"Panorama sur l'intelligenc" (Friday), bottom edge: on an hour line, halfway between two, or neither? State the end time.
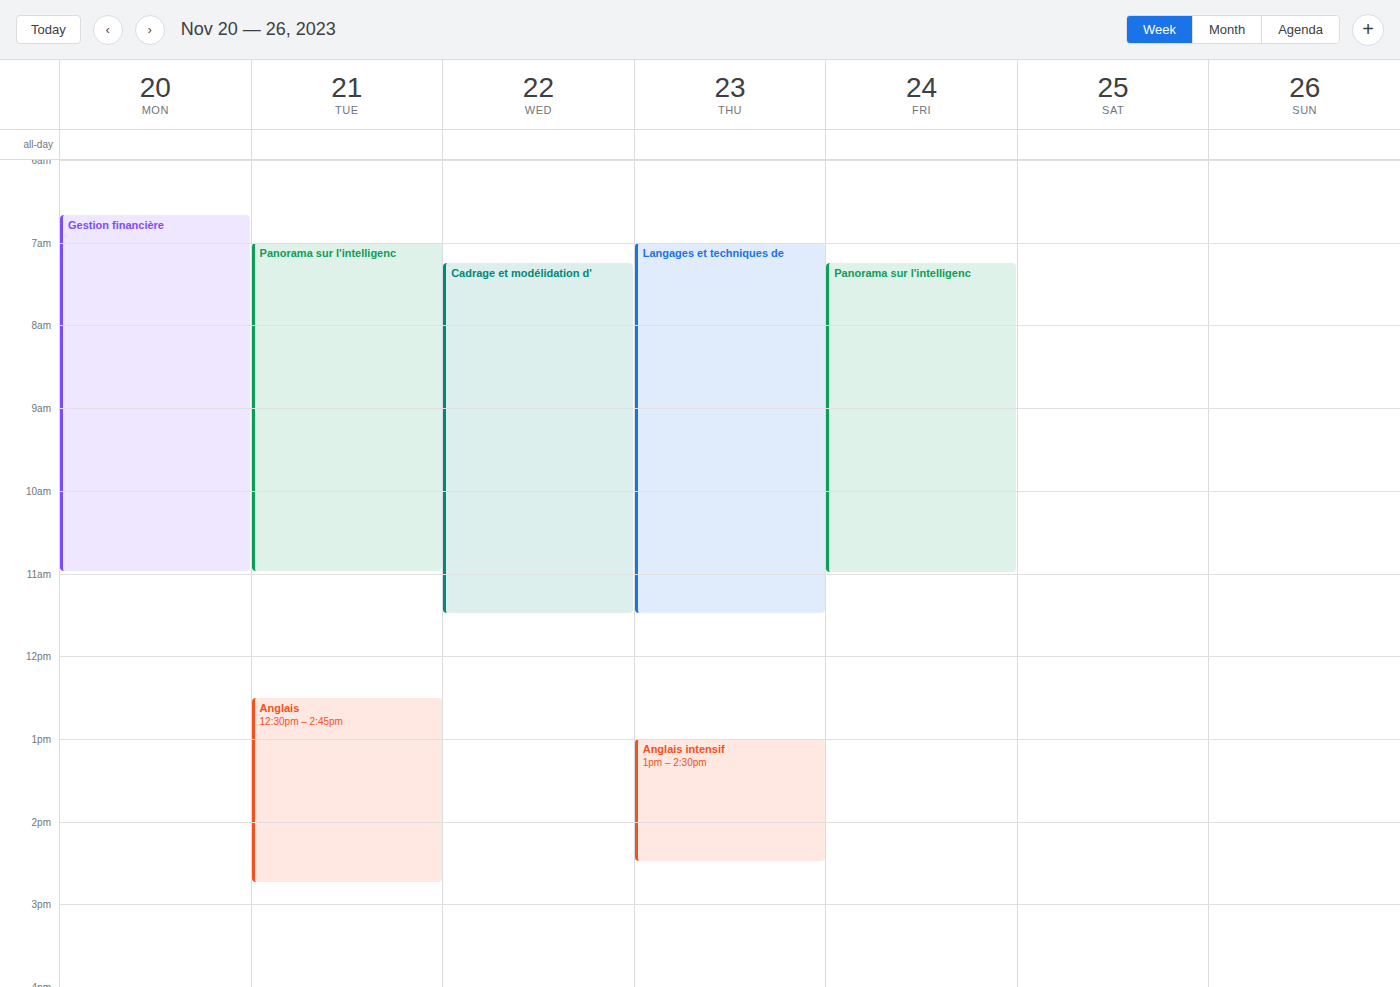
11:00 AM -- exactly on the 11 AM line.